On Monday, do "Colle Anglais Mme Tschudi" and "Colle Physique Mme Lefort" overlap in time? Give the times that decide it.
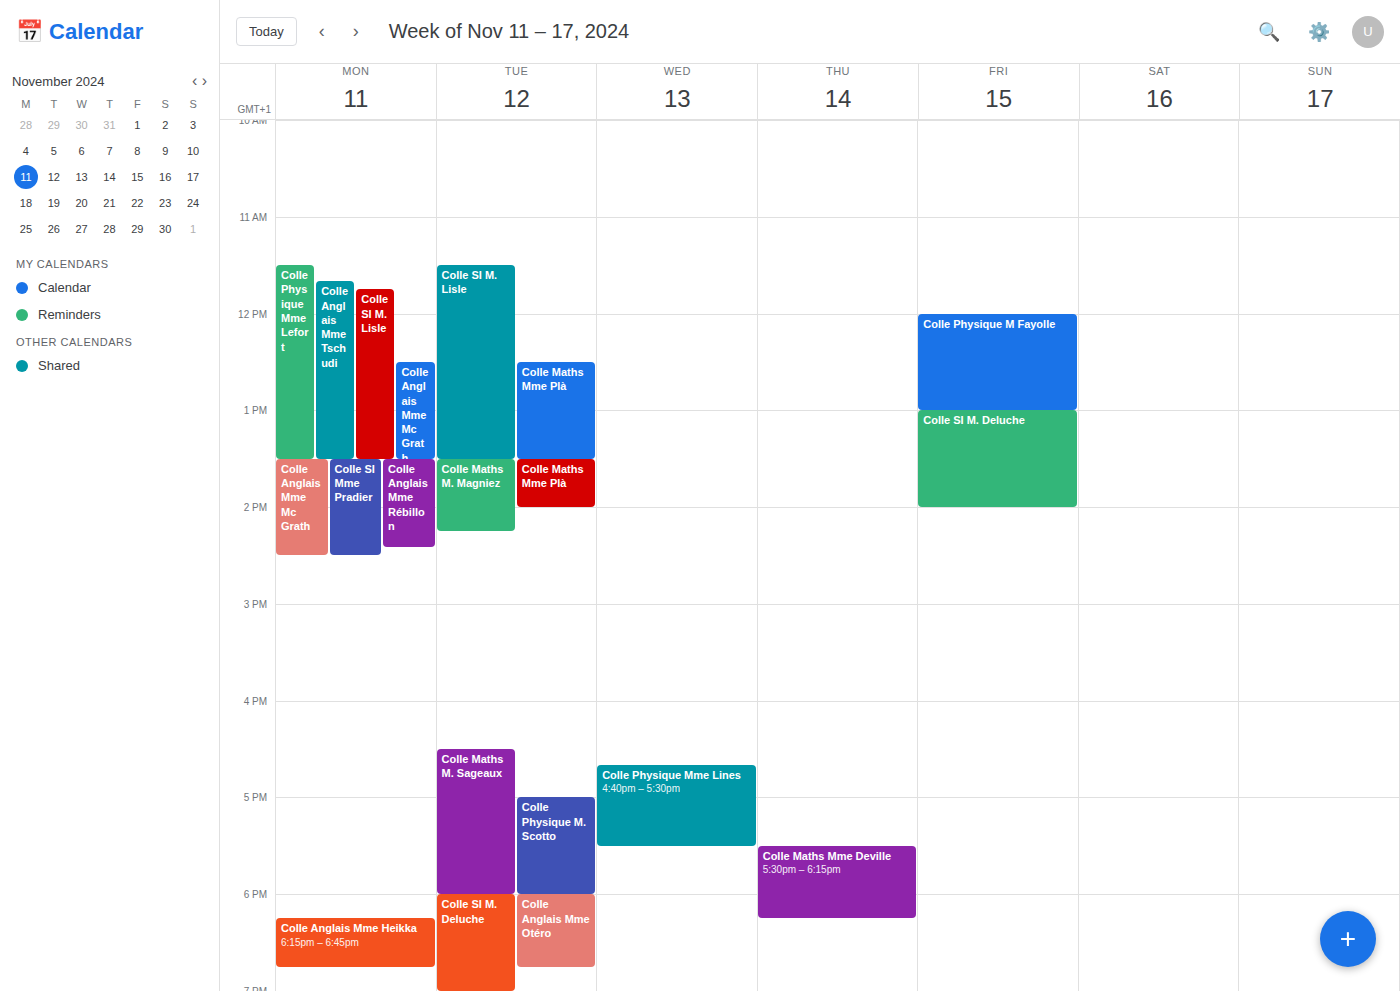
"Colle Anglais Mme Tschudi" runs 11:40 AM to 1:30 PM, inside "Colle Physique Mme Lefort" -- they overlap.